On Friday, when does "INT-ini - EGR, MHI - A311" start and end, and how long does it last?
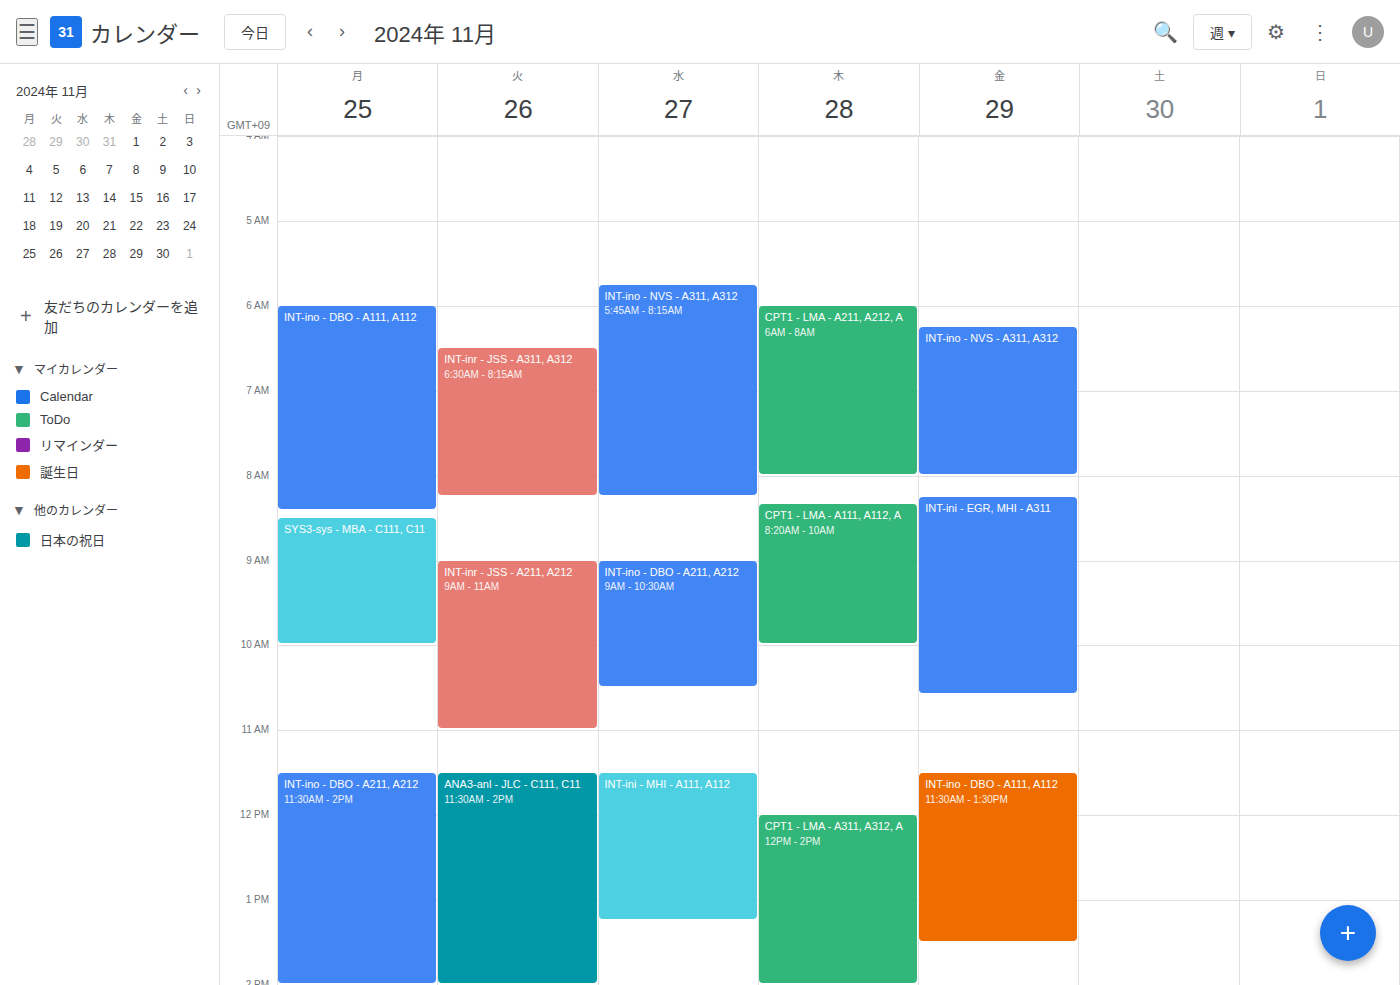
8:15 AM to 10:35 AM, 2 hours 20 minutes